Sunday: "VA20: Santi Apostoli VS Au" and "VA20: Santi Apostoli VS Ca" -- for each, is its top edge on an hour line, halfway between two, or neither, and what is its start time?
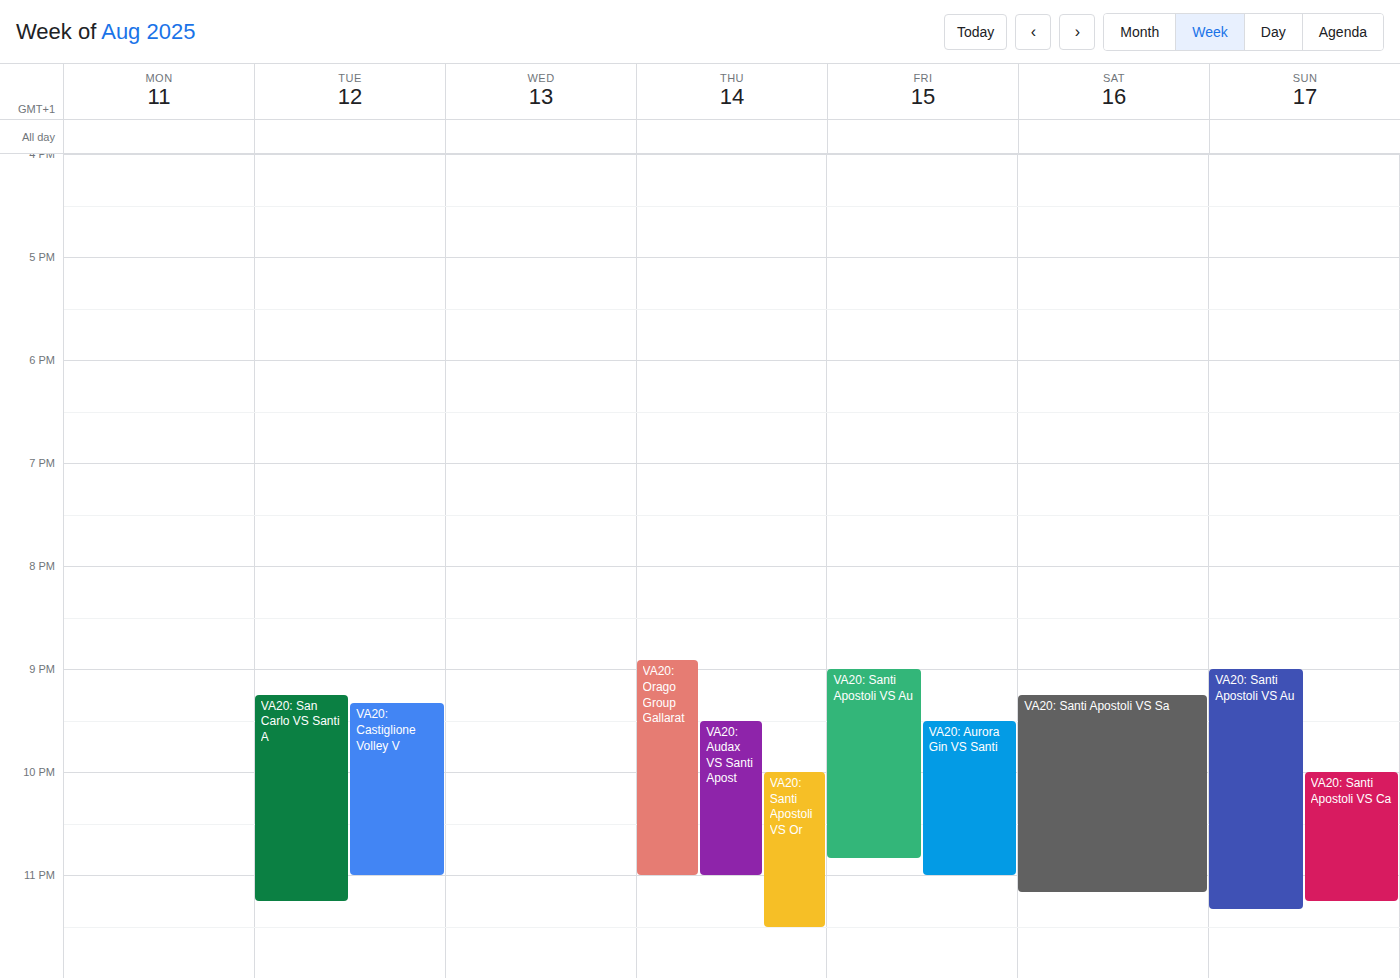
"VA20: Santi Apostoli VS Au": 9:00 PM, exactly on the 9 PM line. "VA20: Santi Apostoli VS Ca": 10:00 PM, exactly on the 10 PM line.